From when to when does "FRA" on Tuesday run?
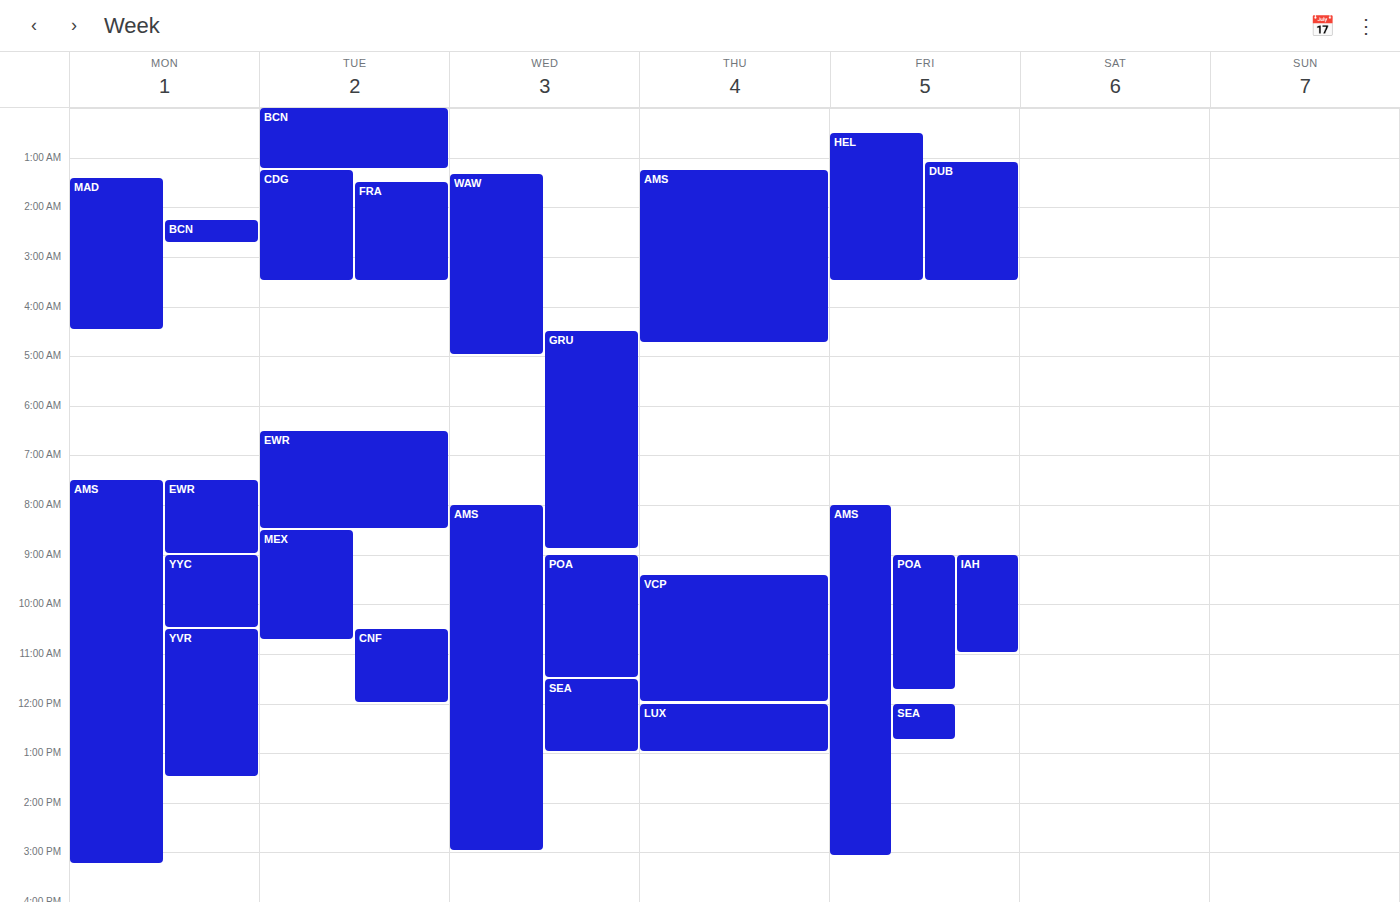
1:30 AM to 3:30 AM